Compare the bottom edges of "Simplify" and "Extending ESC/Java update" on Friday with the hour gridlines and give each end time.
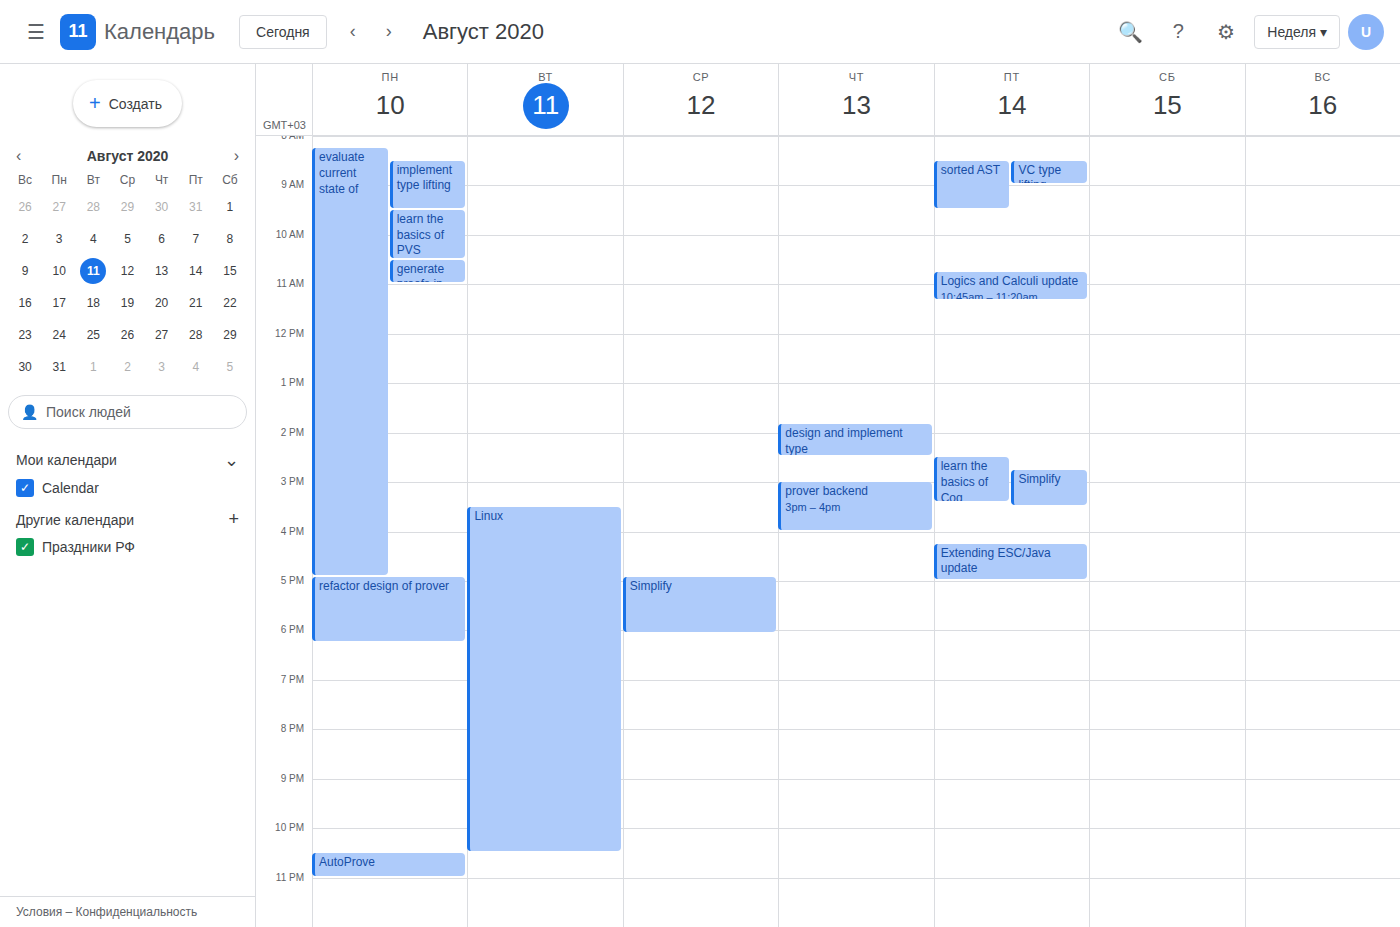
"Simplify": 15:30, halfway between the 15:00 and 16:00 lines. "Extending ESC/Java update": 17:00, exactly on the 17:00 line.